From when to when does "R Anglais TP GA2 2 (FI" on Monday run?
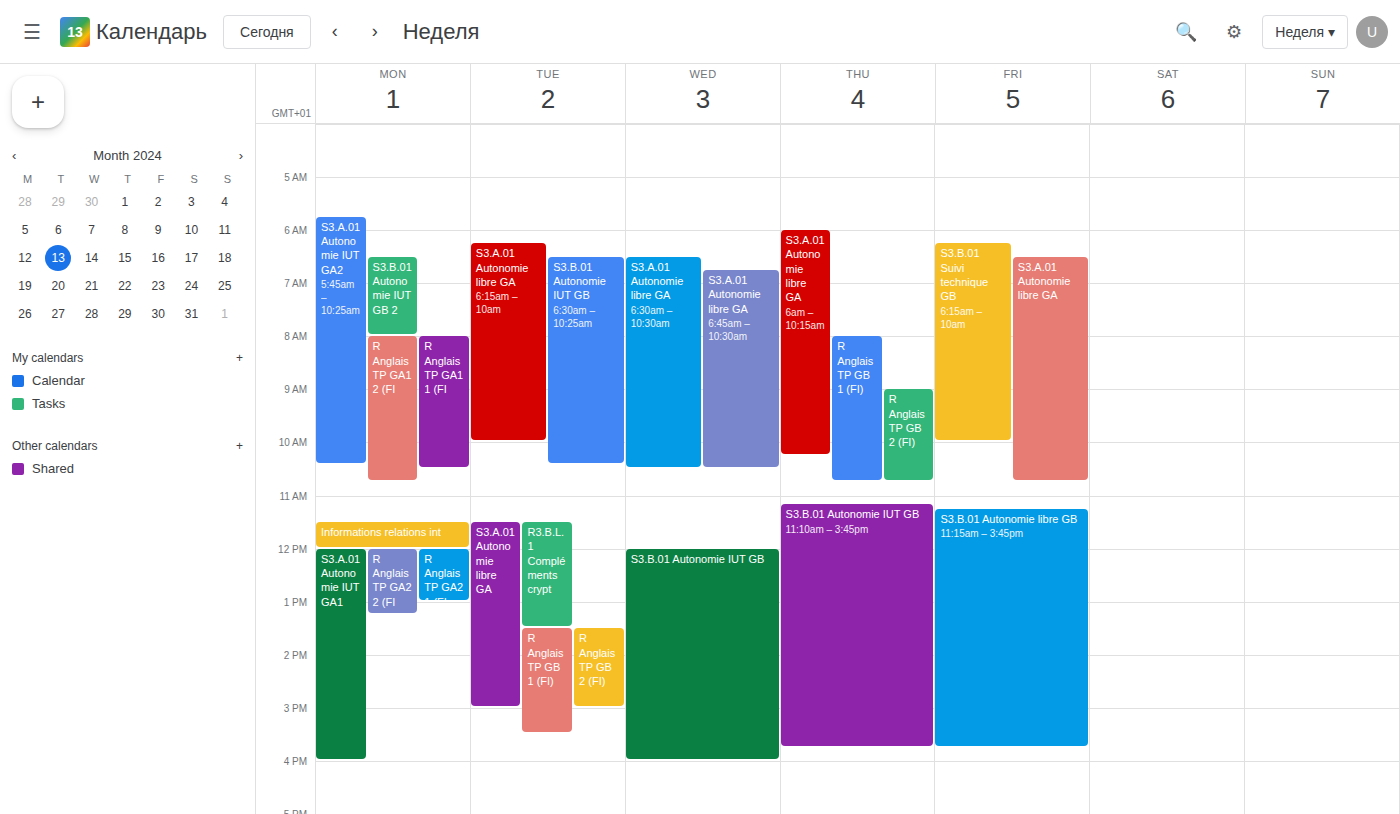
12:00 PM to 1:15 PM